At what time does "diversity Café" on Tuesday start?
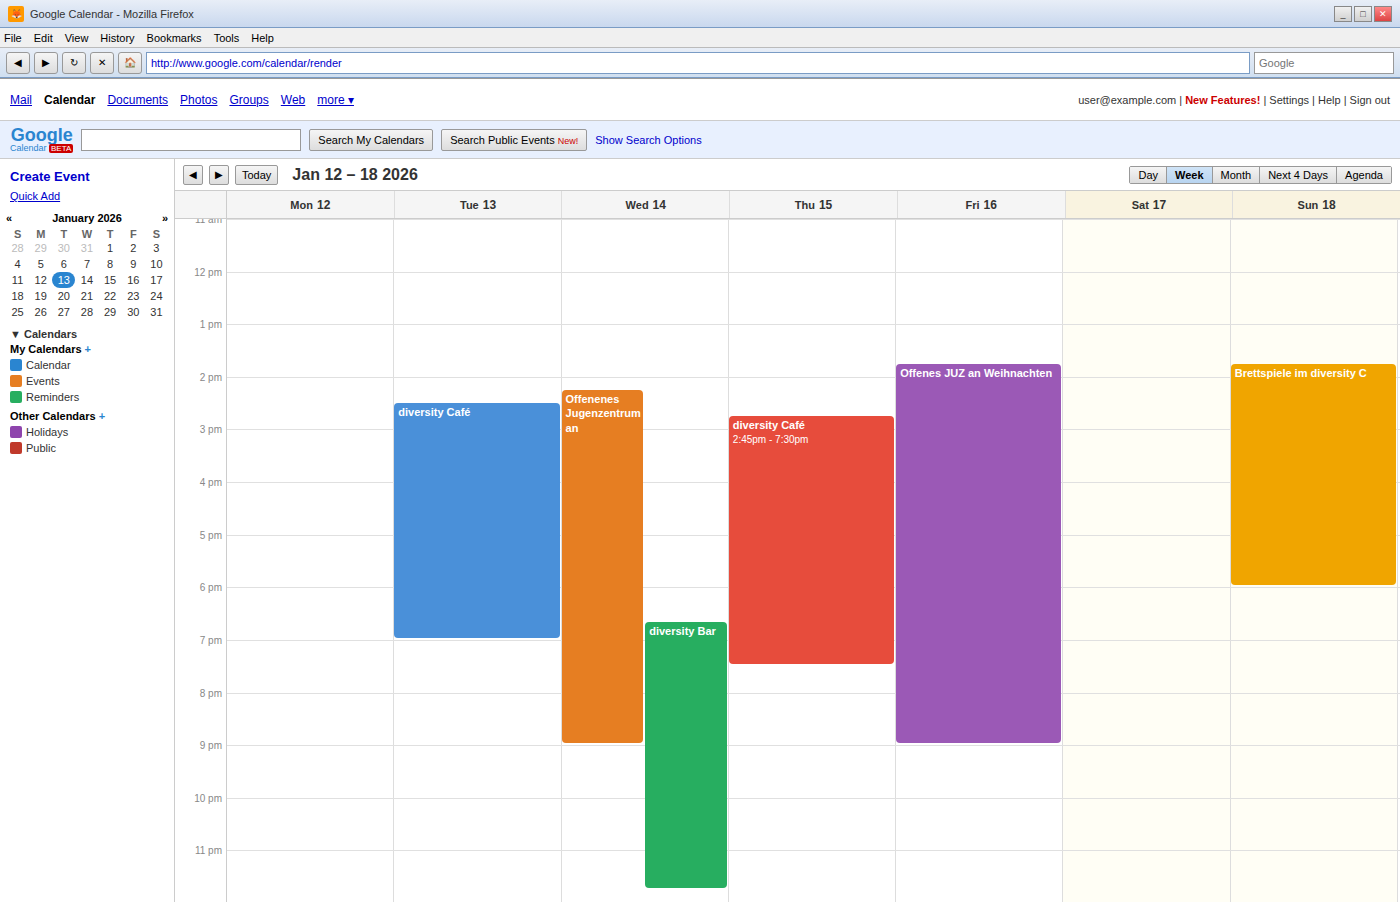
2:30 PM